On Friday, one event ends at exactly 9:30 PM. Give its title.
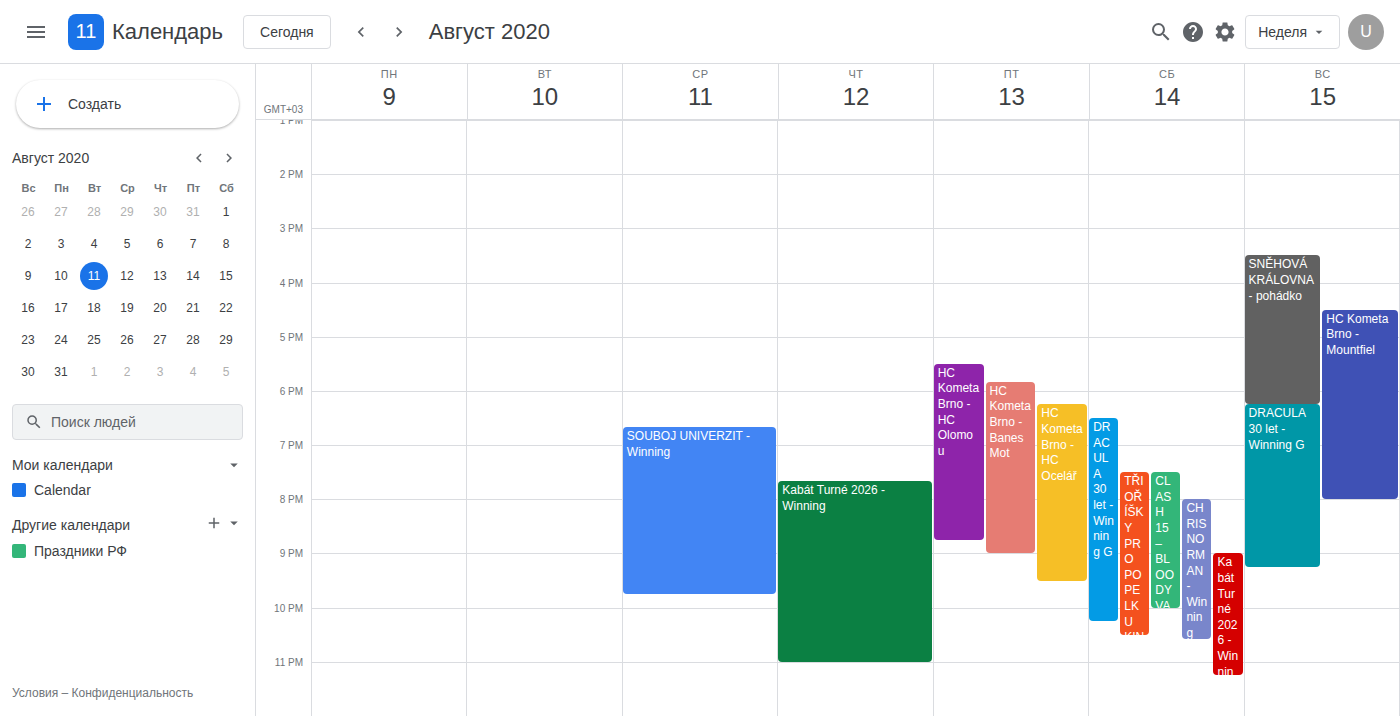
"HC Kometa Brno - HC Ocelář"